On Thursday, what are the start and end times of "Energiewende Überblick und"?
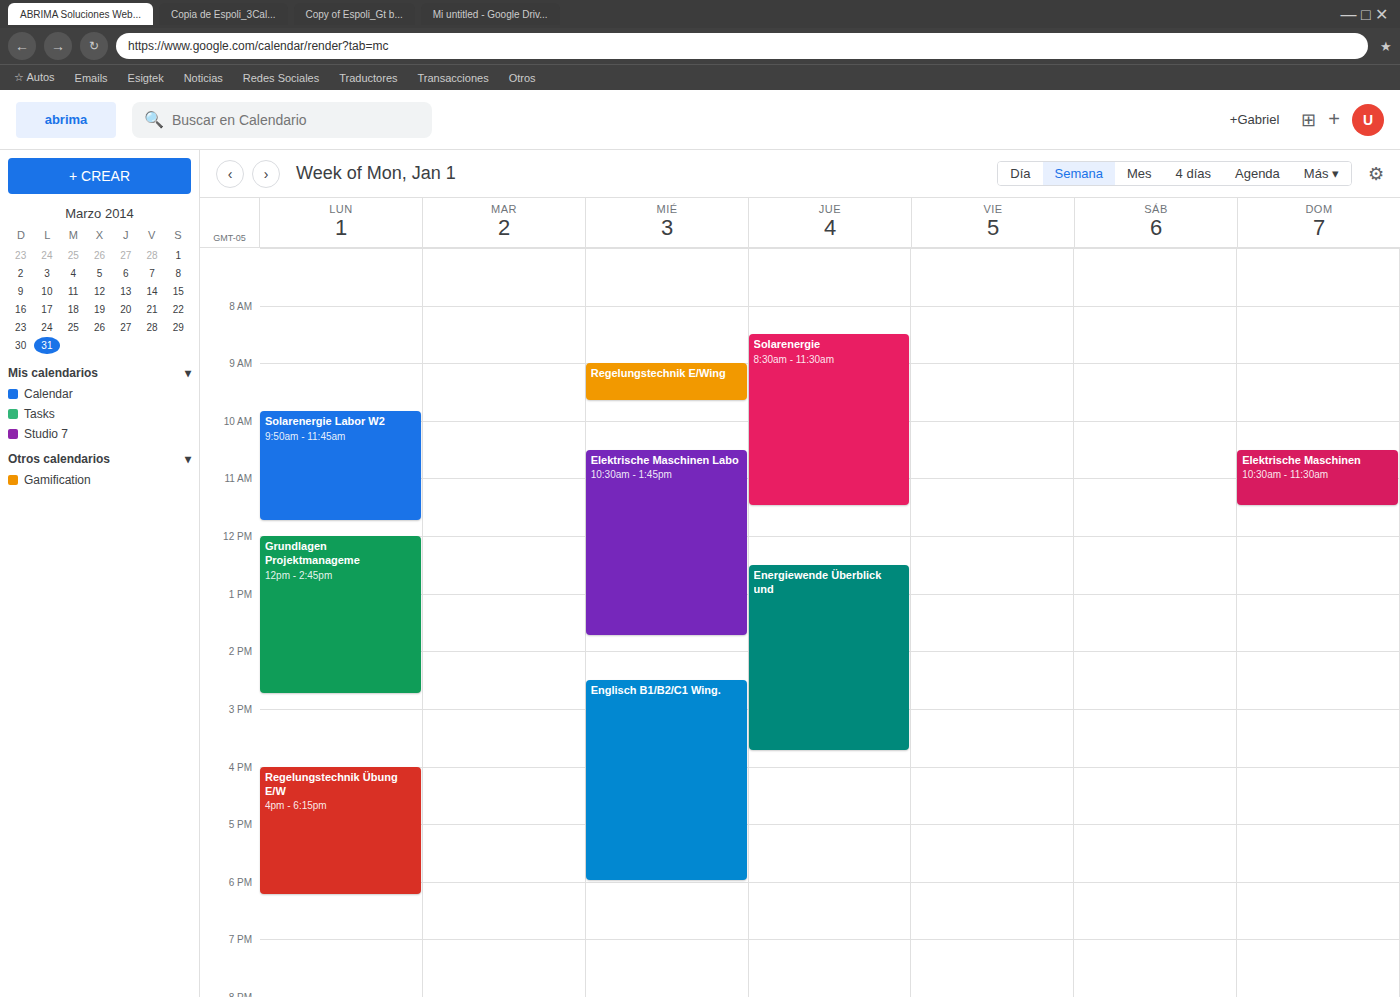
12:30 PM to 3:45 PM